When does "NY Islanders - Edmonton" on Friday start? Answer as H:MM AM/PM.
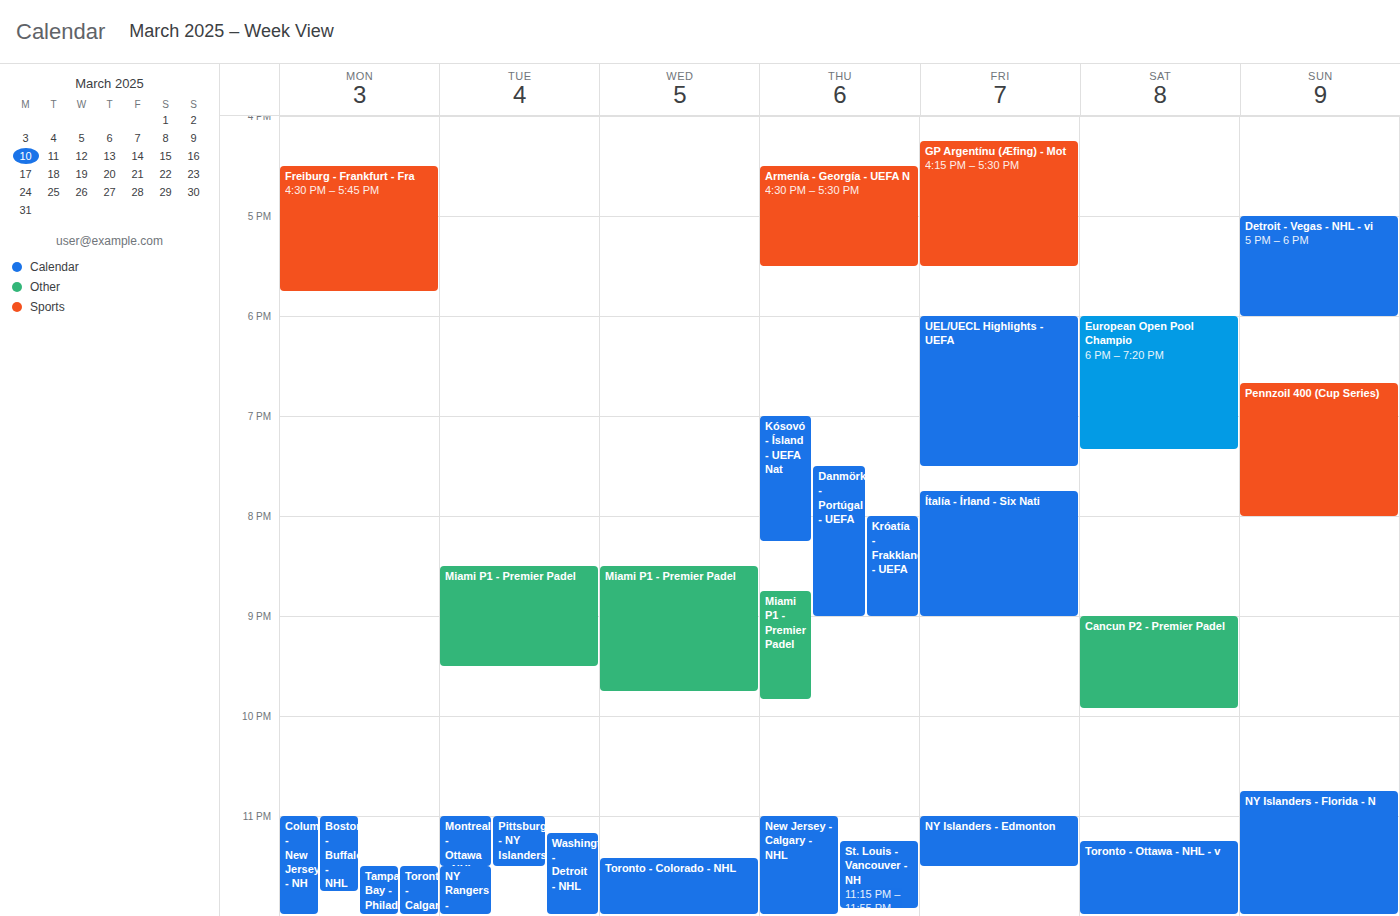
11:00 PM